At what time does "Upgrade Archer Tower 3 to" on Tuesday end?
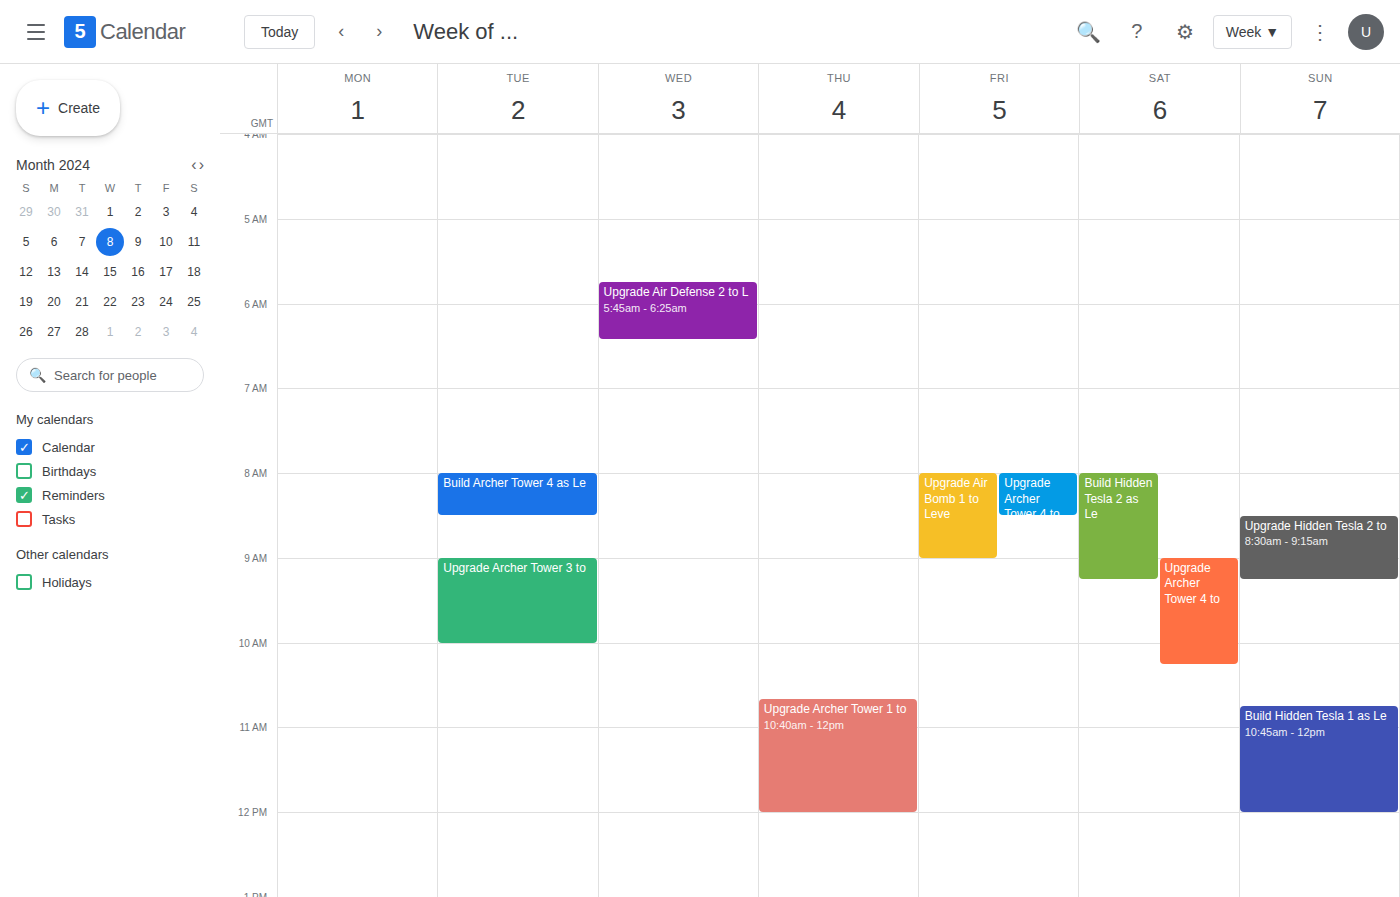
10:00